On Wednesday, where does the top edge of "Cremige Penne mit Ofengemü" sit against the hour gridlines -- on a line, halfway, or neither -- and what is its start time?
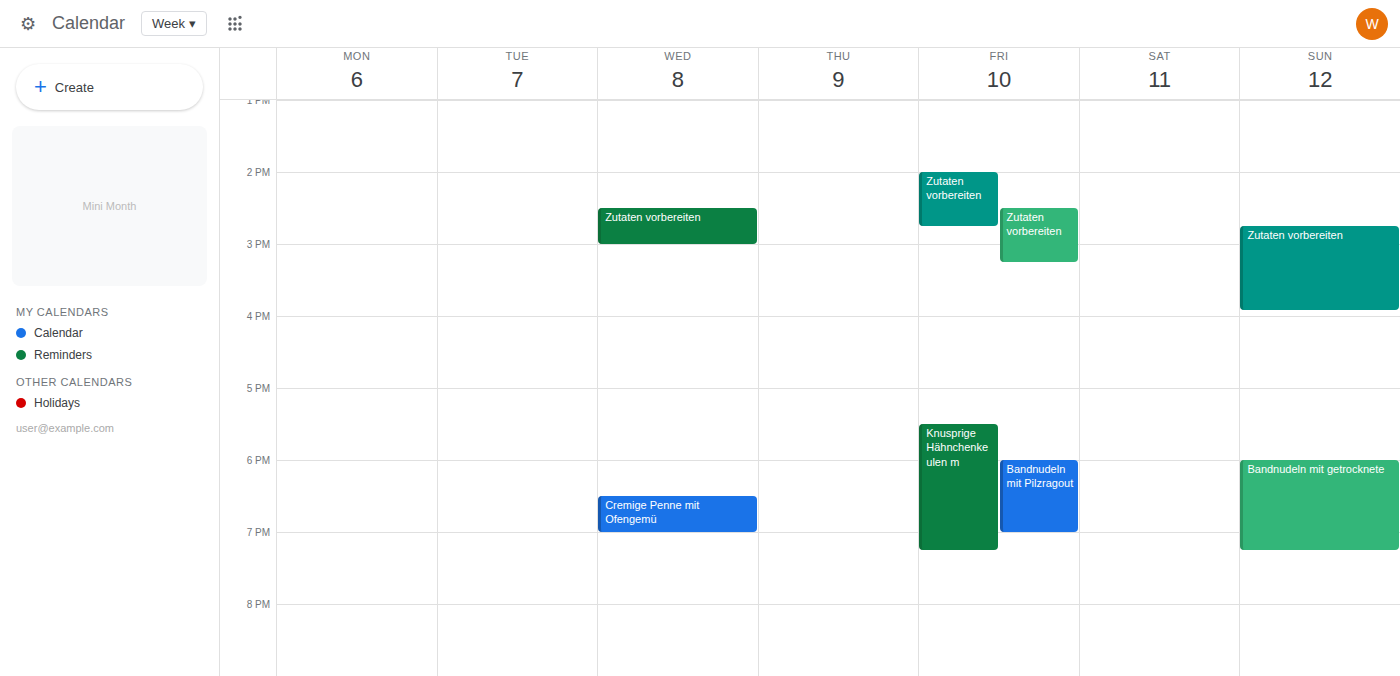
6:30 PM -- halfway between the 6 PM and 7 PM lines.